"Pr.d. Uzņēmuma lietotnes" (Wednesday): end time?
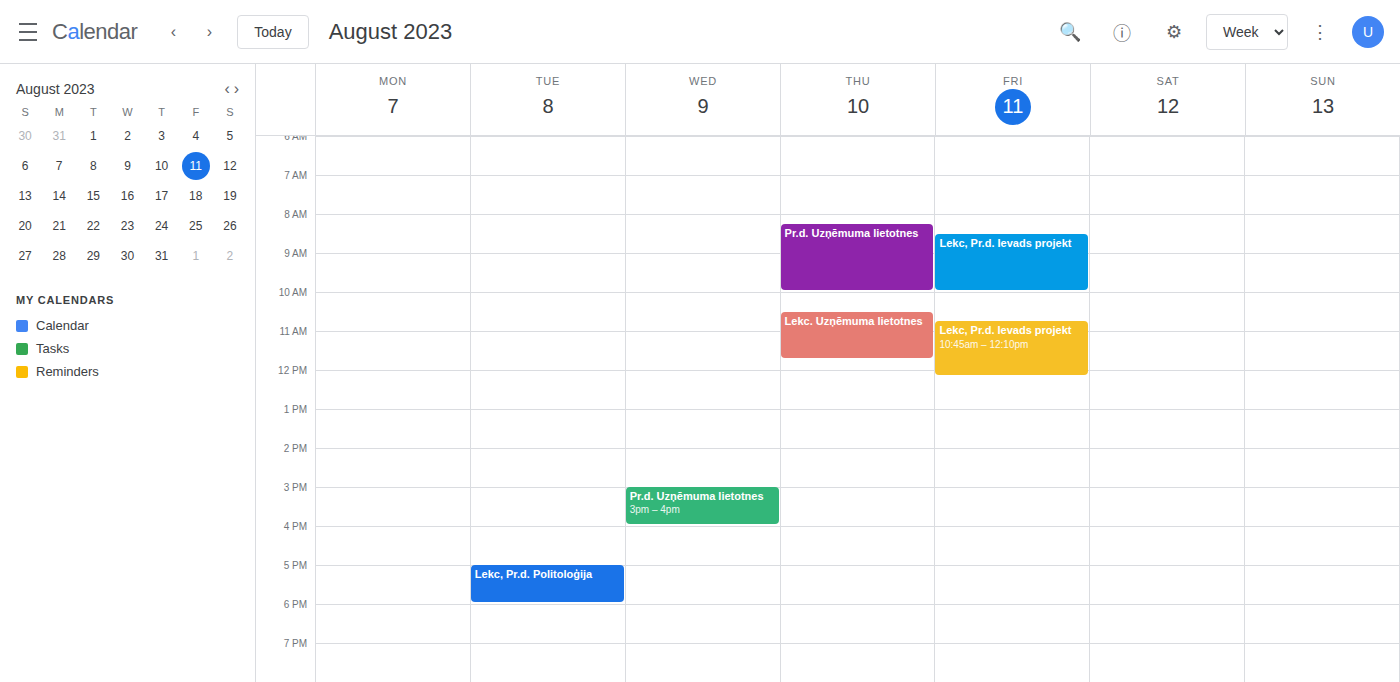
4:00 PM